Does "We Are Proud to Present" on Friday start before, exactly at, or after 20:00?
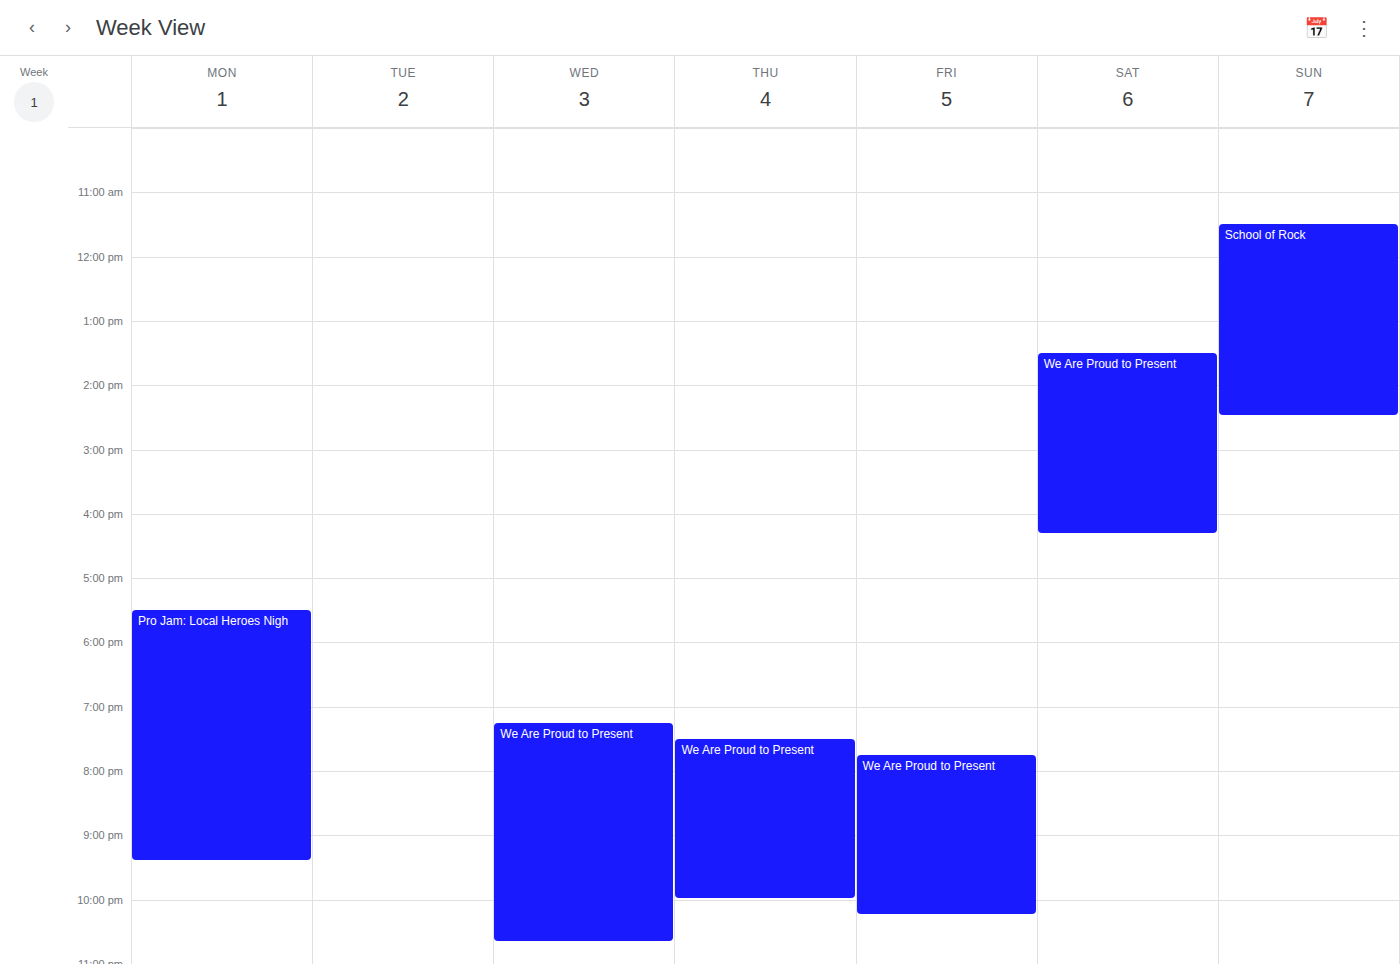
19:45 -- before 20:00, 15 minutes above the 20:00 line.